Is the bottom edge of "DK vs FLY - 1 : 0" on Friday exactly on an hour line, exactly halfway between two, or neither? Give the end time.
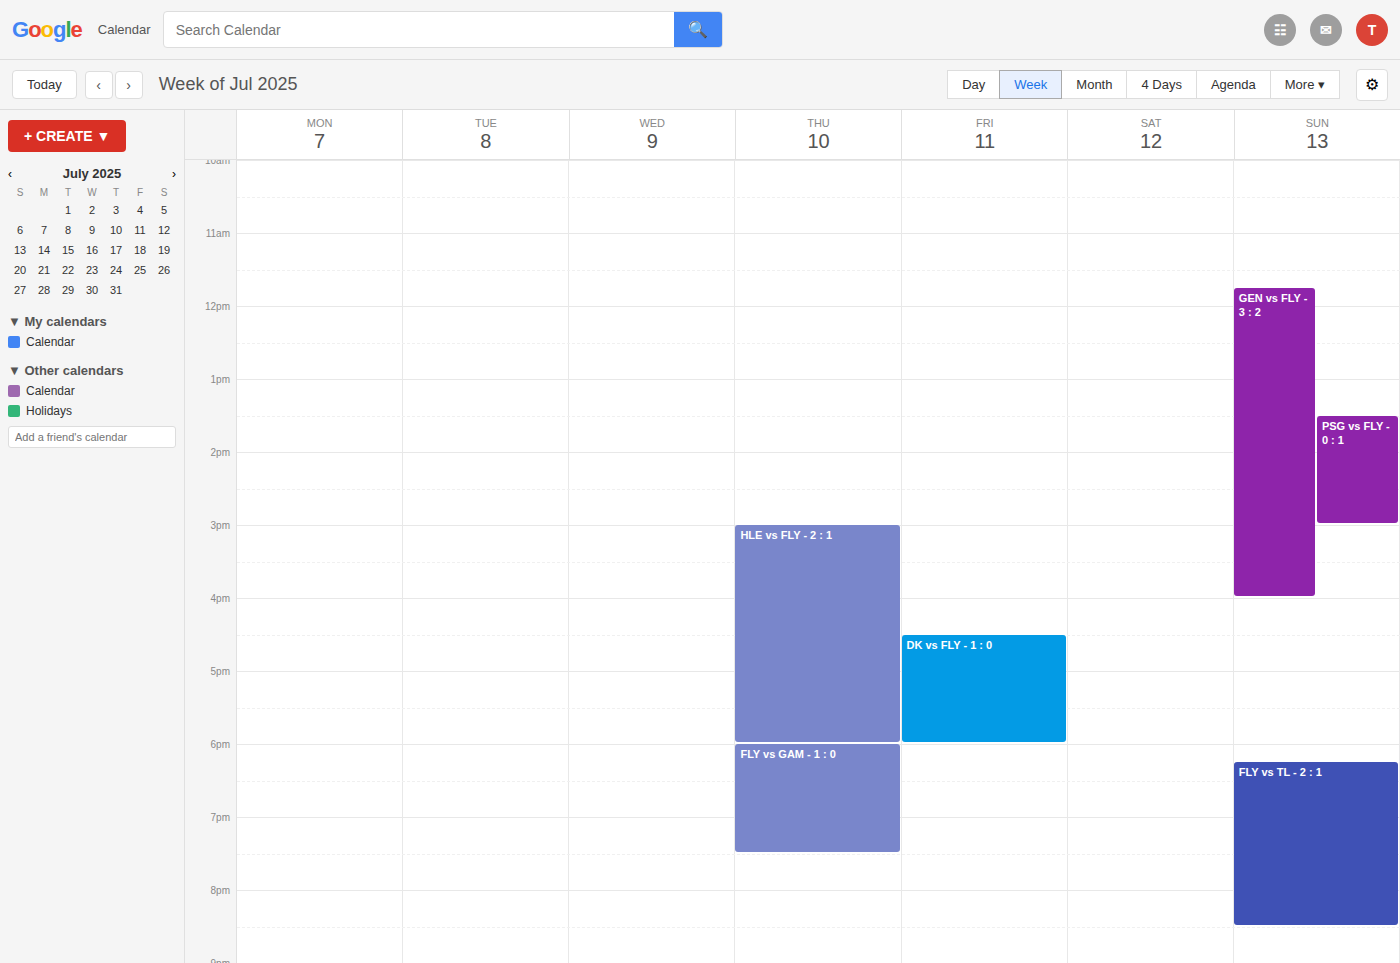
6:00 PM -- exactly on the 6 PM line.